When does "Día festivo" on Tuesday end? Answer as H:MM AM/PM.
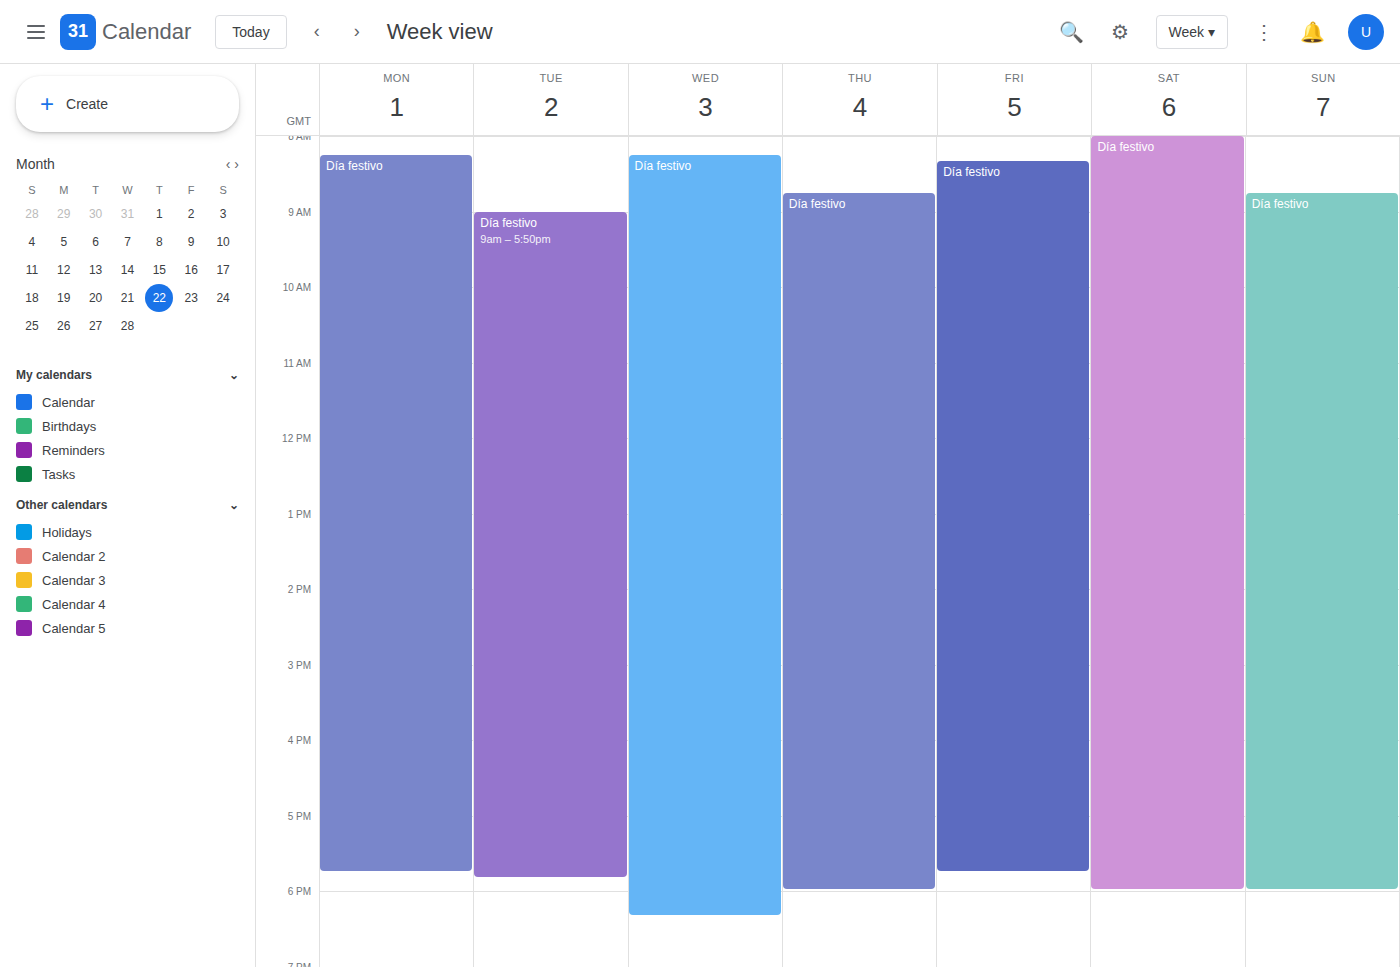
5:50 PM